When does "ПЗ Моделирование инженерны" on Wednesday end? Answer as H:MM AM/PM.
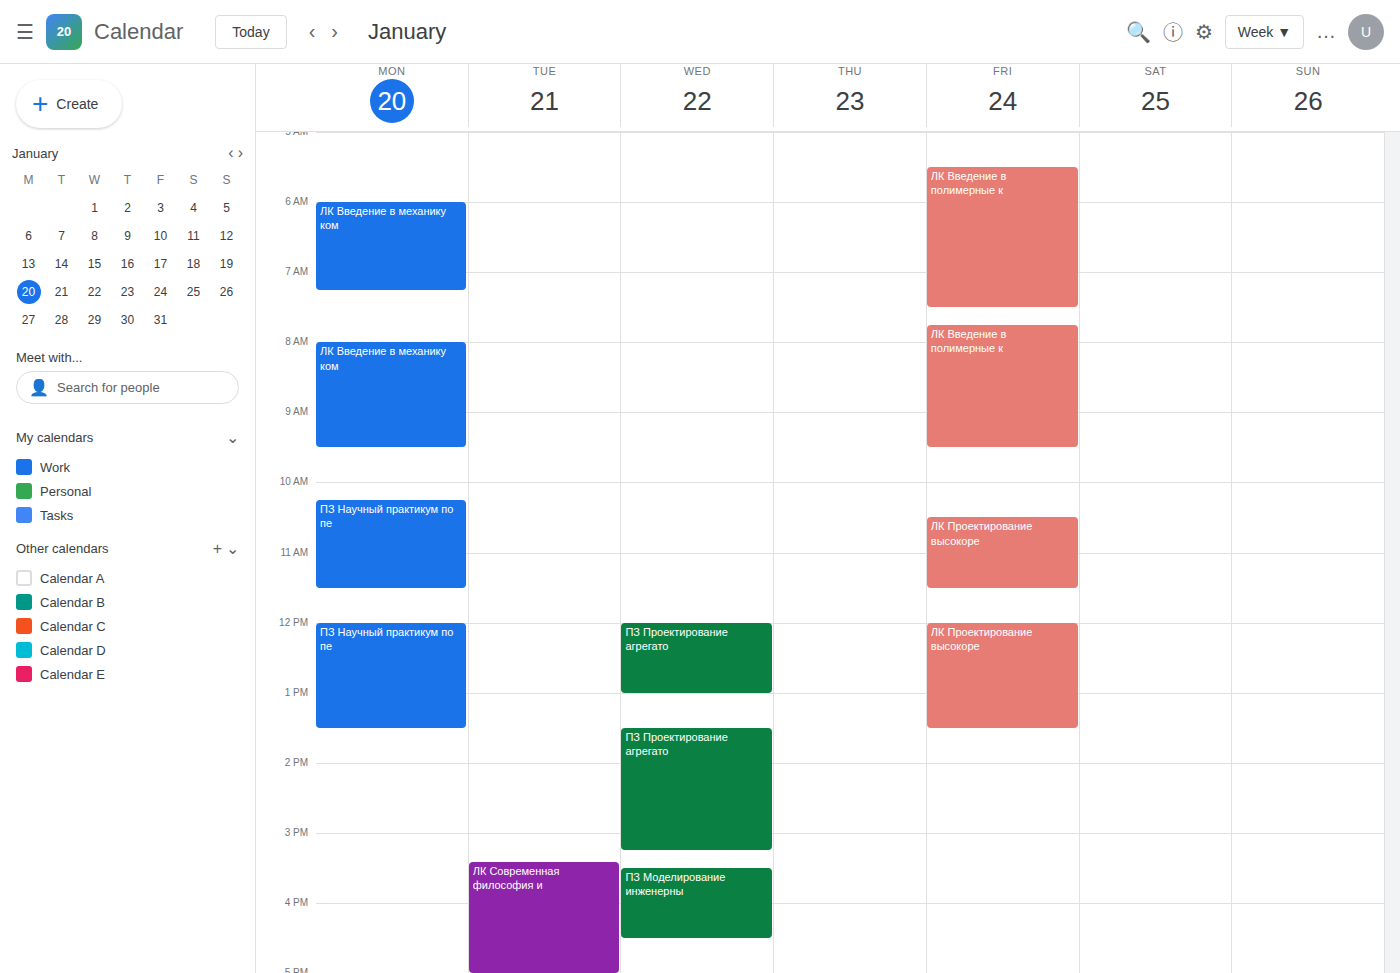
4:30 PM